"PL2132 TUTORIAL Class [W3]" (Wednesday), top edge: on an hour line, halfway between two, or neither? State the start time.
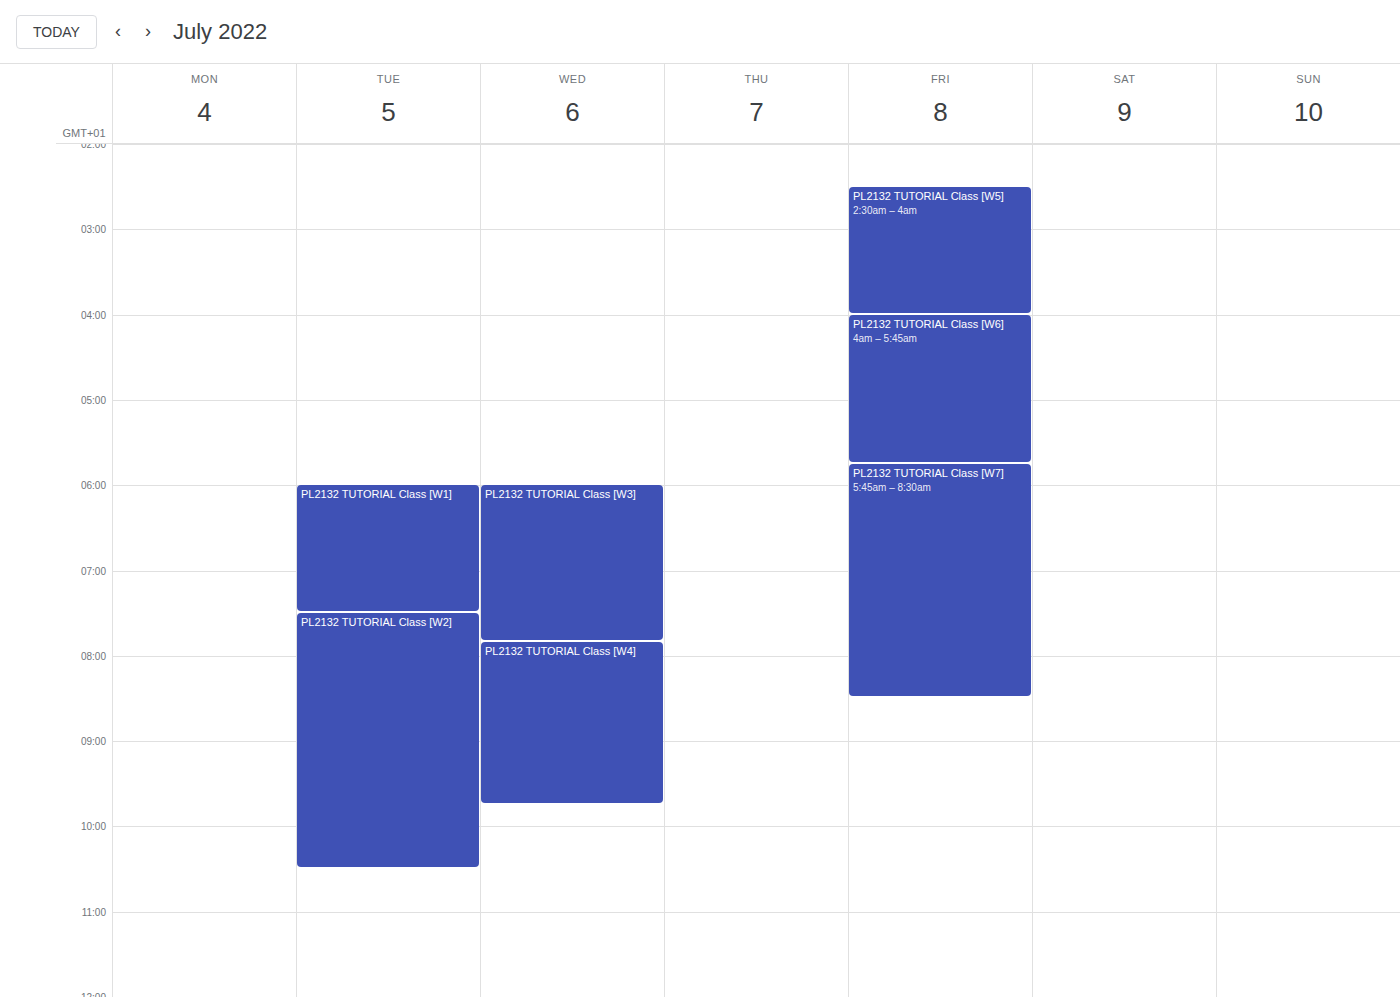
6:00 AM -- exactly on the 6 AM line.